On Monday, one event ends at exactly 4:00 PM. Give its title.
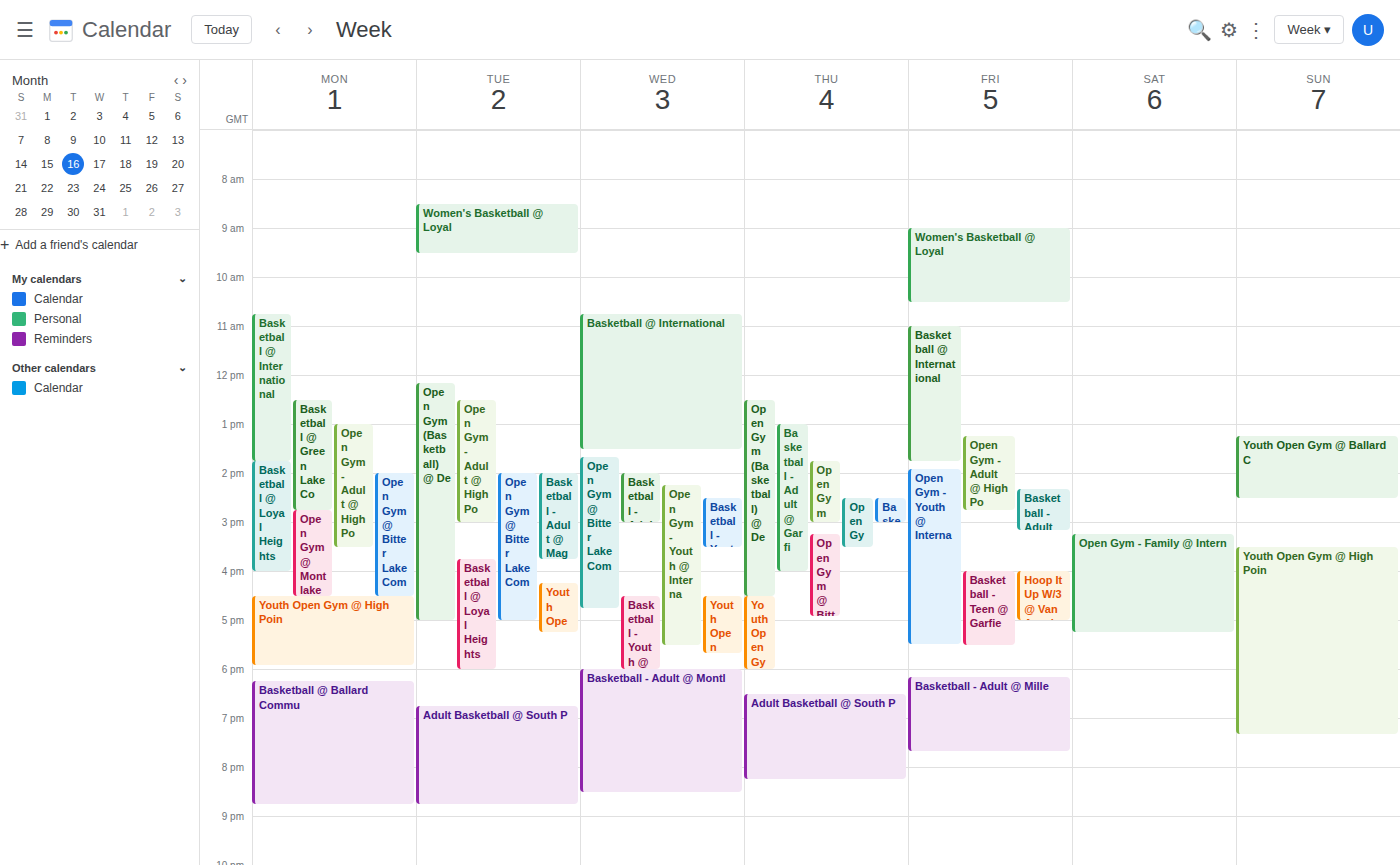
"Basketball @ Loyal Heights"